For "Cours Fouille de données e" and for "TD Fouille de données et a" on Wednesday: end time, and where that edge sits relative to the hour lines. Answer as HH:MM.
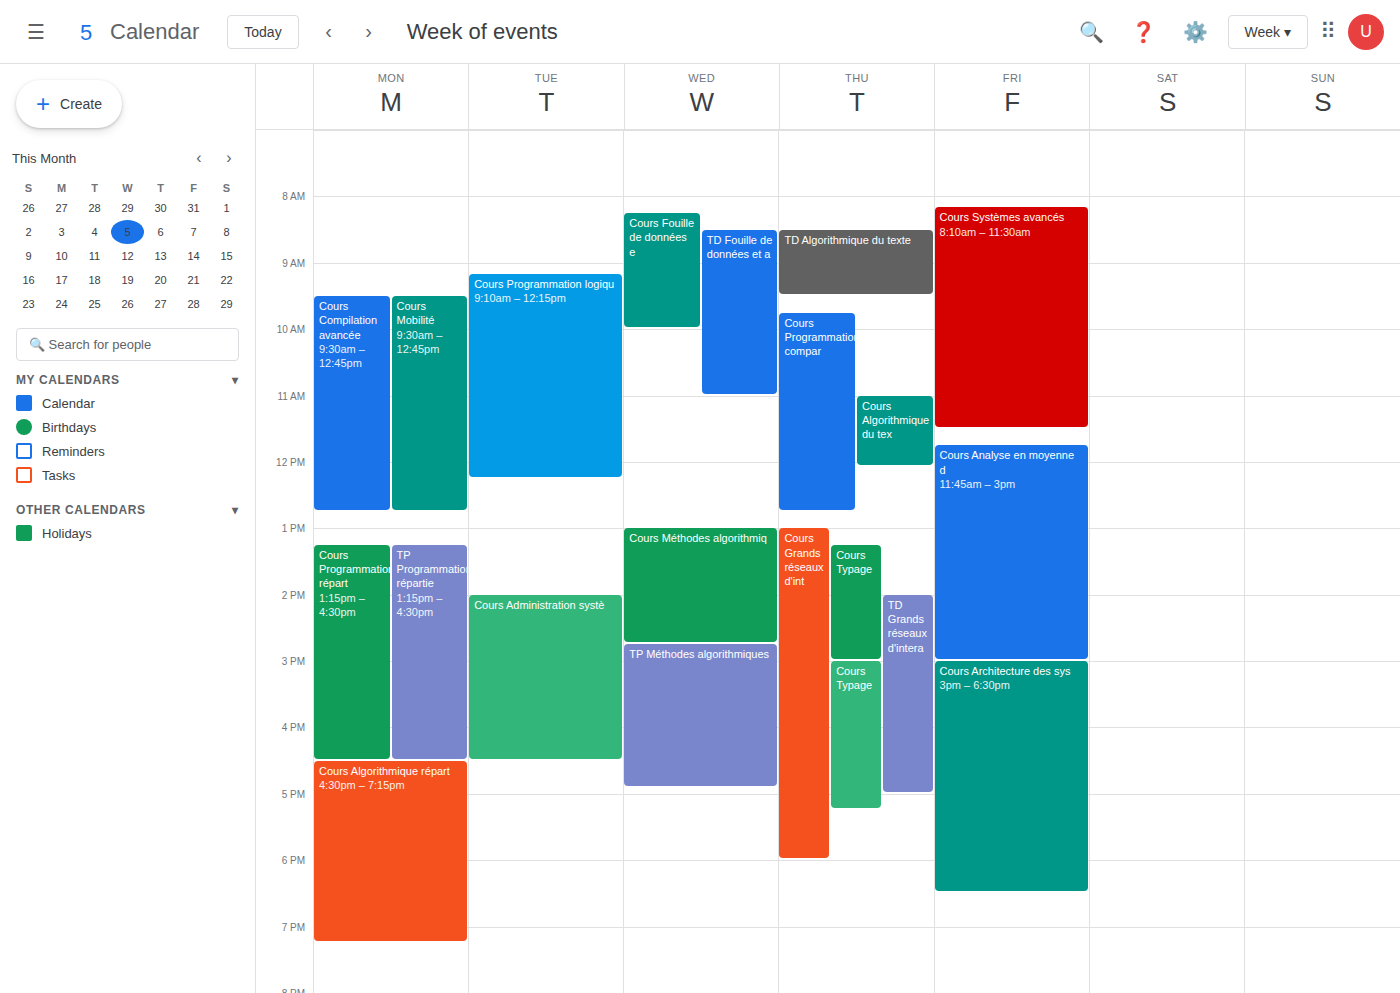
"Cours Fouille de données e": 10:00, exactly on the 10:00 line. "TD Fouille de données et a": 11:00, exactly on the 11:00 line.